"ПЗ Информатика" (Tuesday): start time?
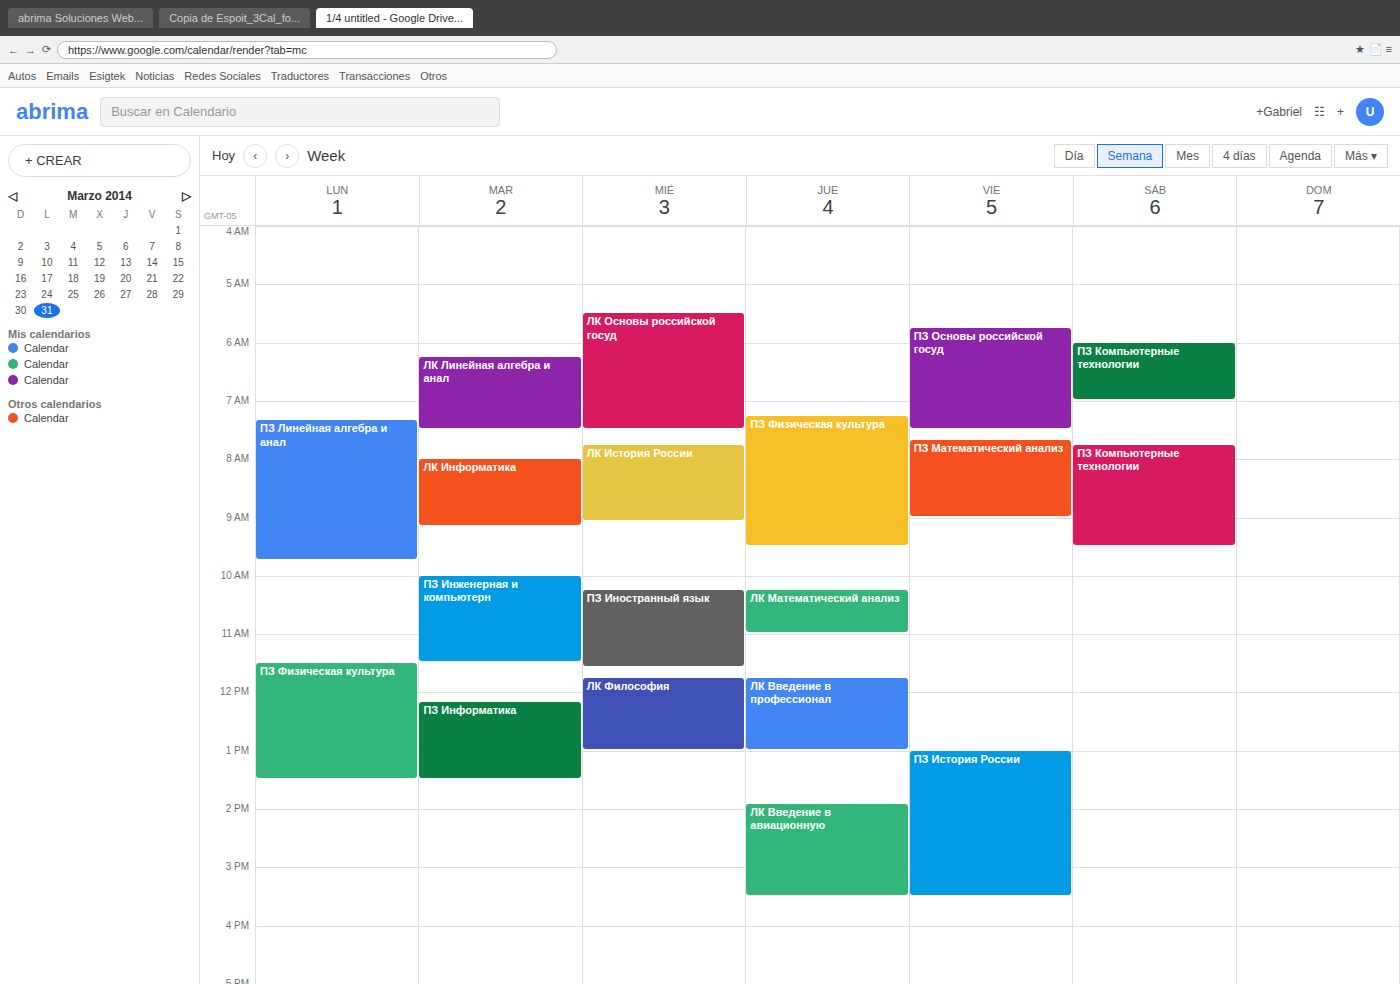
12:10 PM